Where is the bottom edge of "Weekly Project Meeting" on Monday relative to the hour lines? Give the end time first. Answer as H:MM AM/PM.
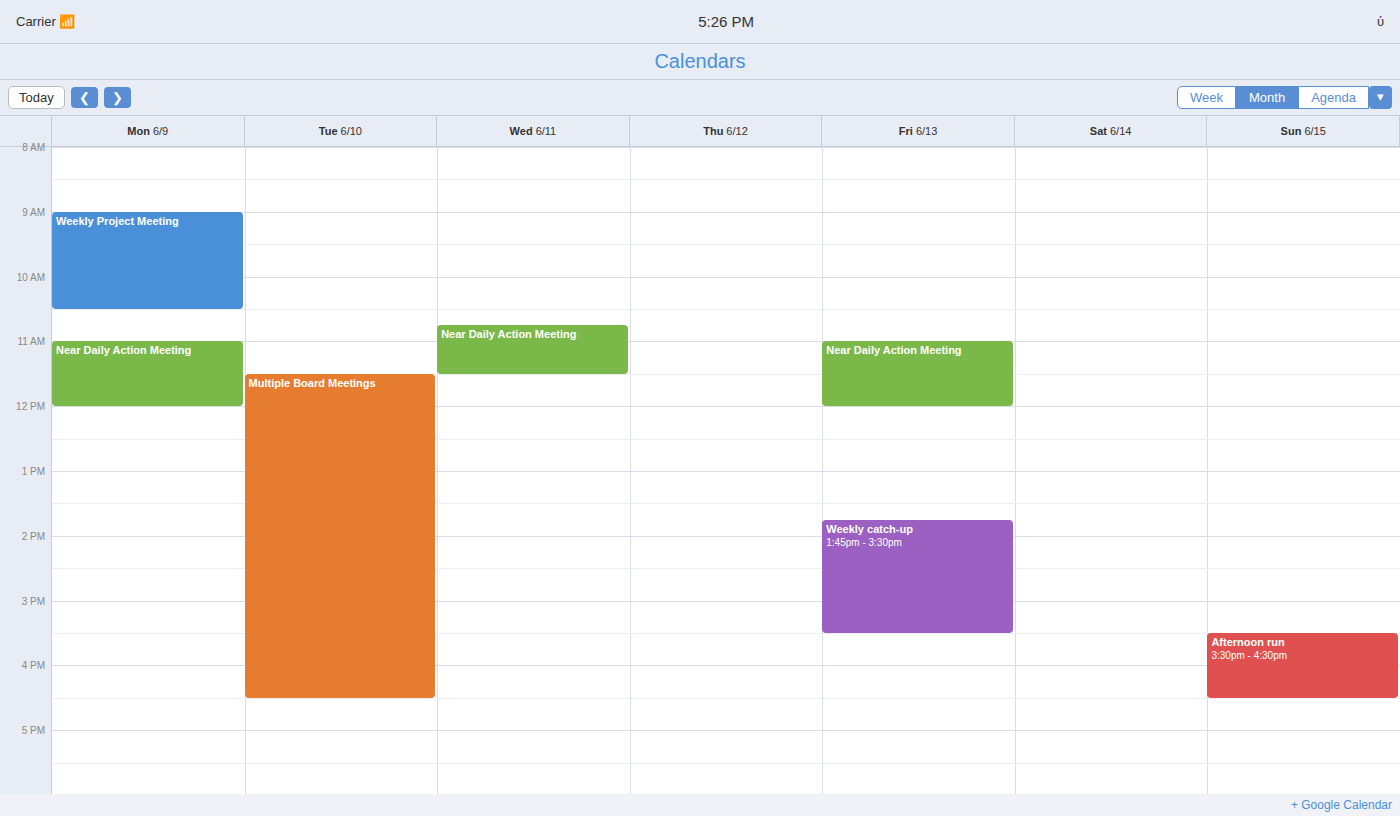
10:30 AM -- halfway between the 10 AM and 11 AM lines.